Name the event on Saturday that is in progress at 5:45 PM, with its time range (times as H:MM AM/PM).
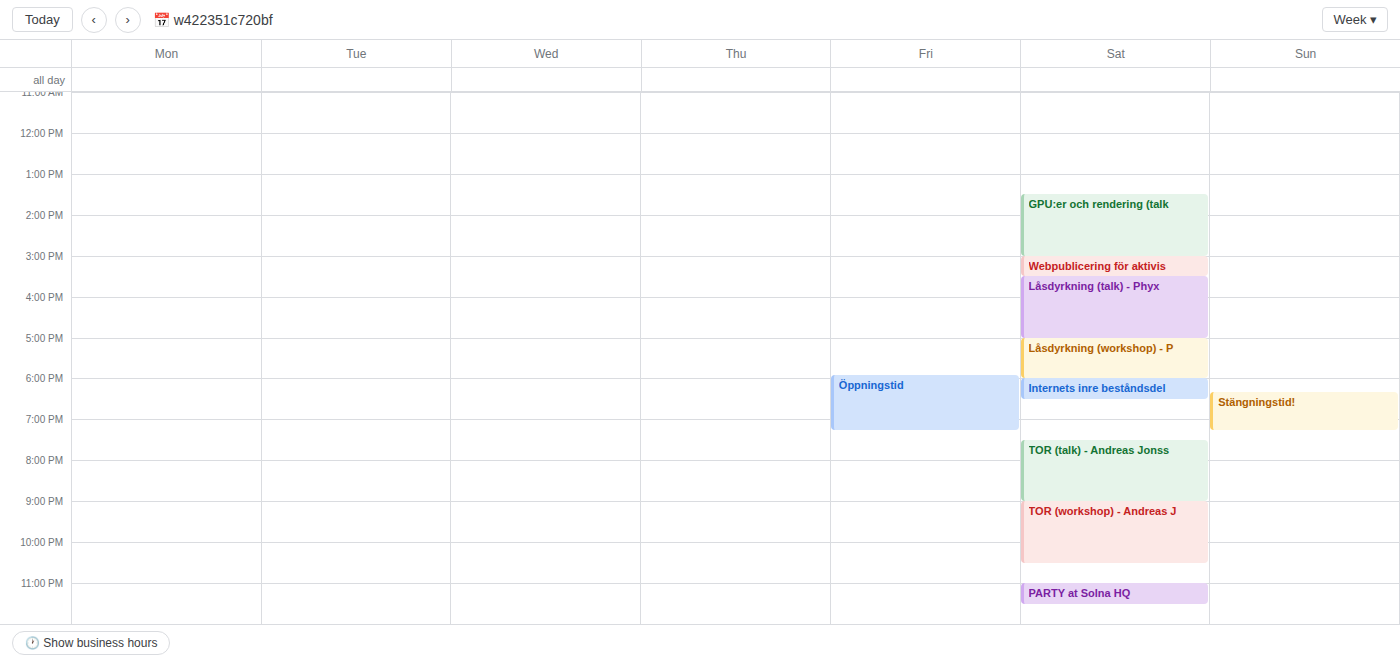
"Låsdyrkning (workshop) - P", 5:00 PM to 6:00 PM